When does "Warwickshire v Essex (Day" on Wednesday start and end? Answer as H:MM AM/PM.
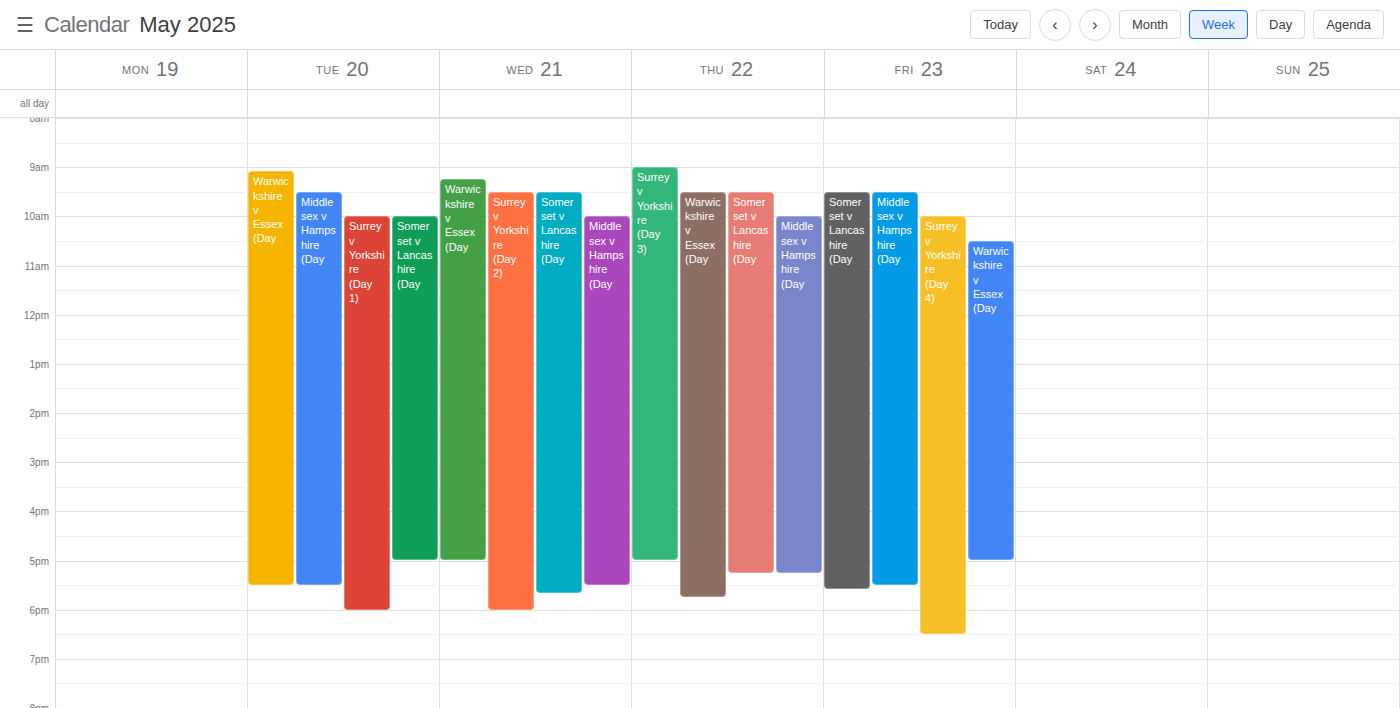
9:15 AM to 5:00 PM